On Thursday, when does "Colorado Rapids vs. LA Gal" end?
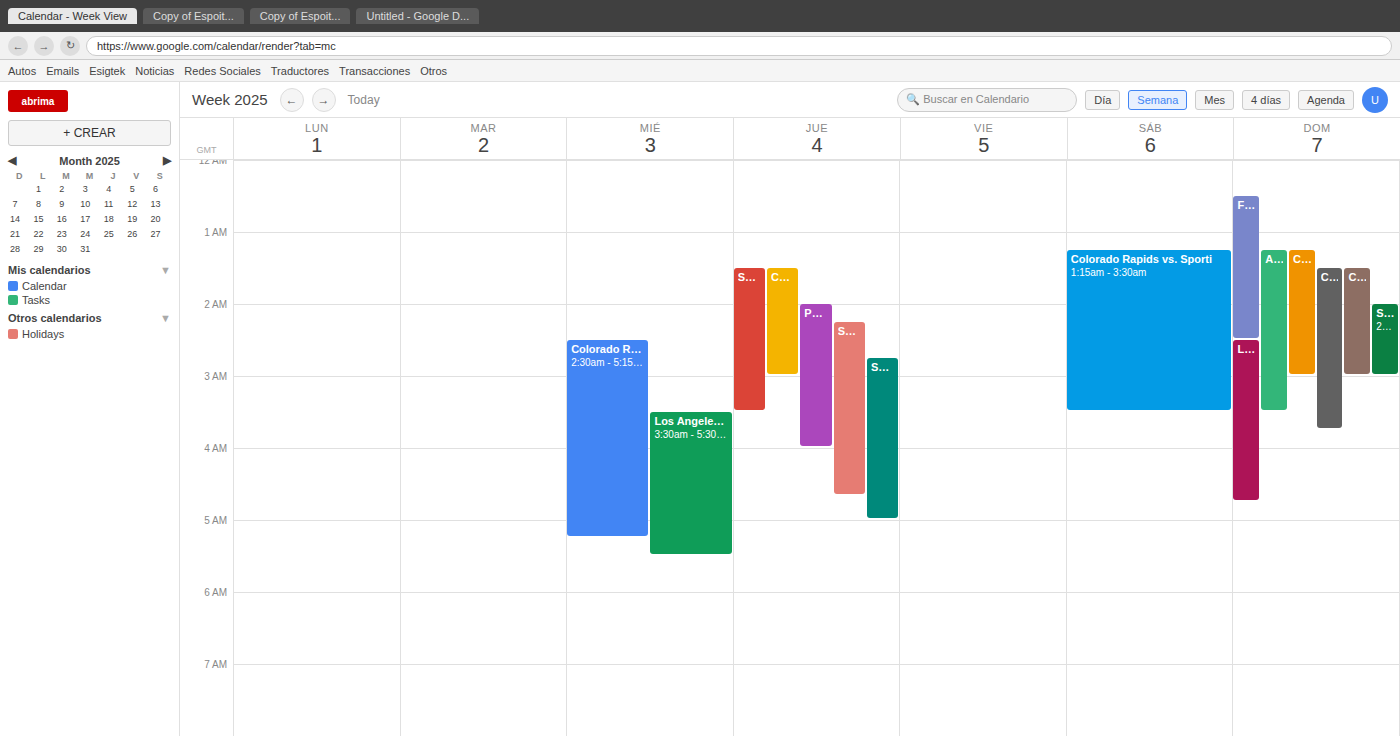
3:00 AM